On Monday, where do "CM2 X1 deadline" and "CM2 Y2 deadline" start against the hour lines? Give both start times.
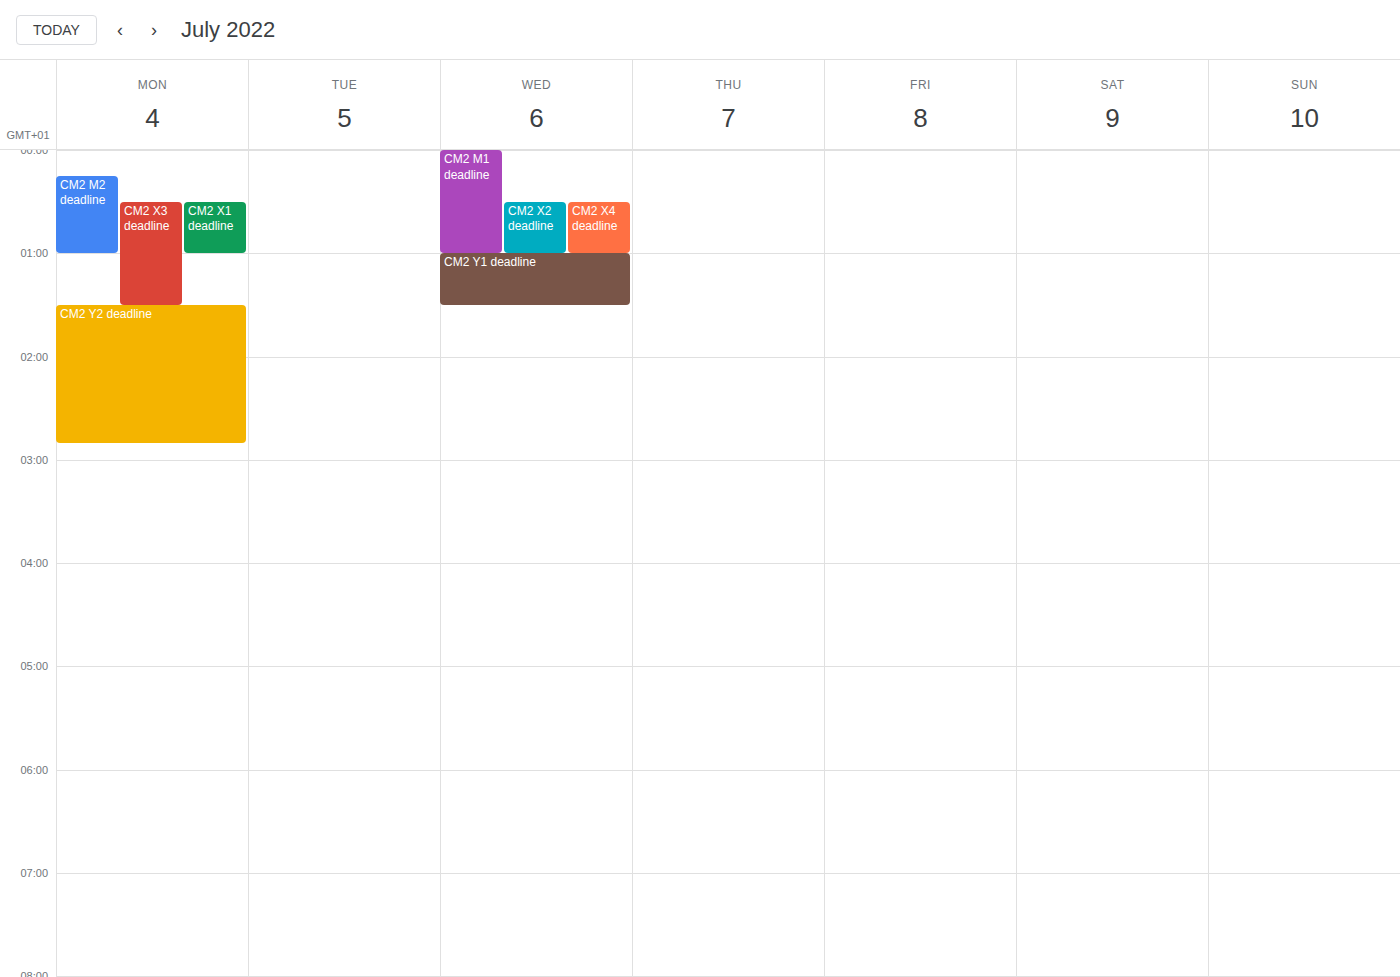
"CM2 X1 deadline": 12:30 AM, halfway between the 12 AM and 1 AM lines. "CM2 Y2 deadline": 1:30 AM, halfway between the 1 AM and 2 AM lines.